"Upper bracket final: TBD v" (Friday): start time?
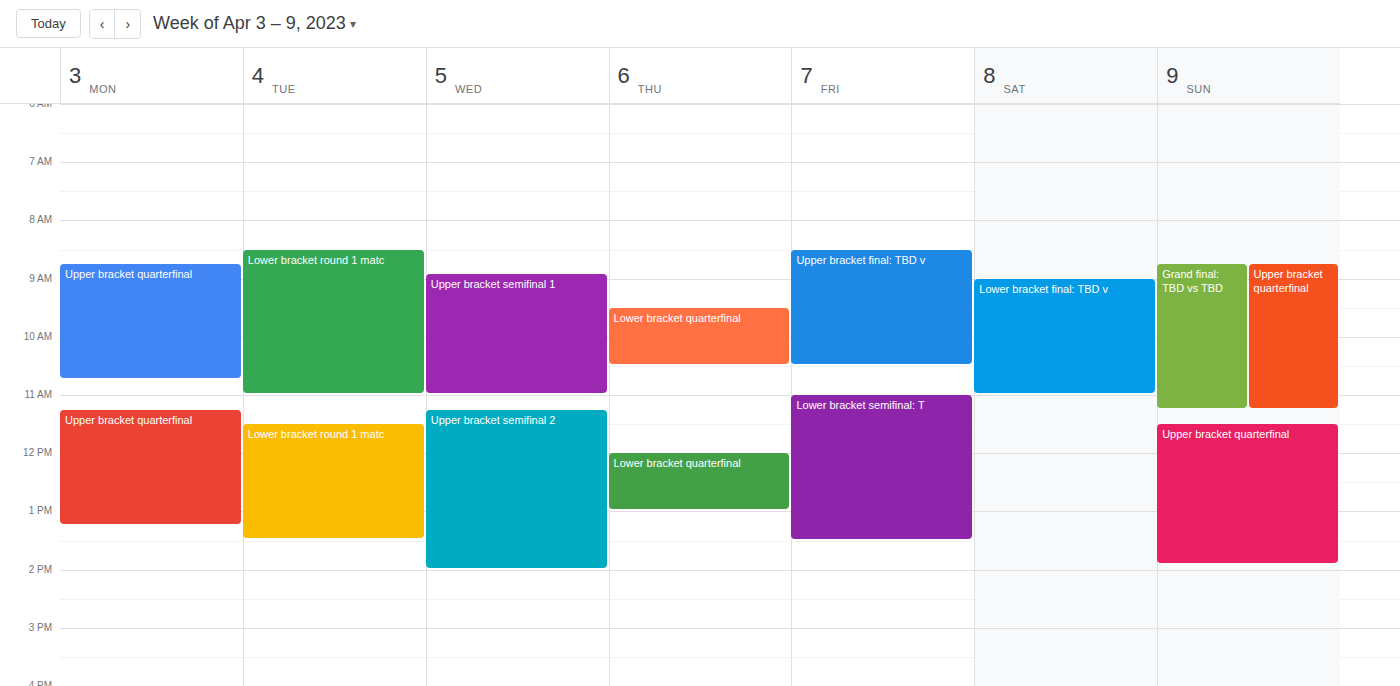
8:30 AM